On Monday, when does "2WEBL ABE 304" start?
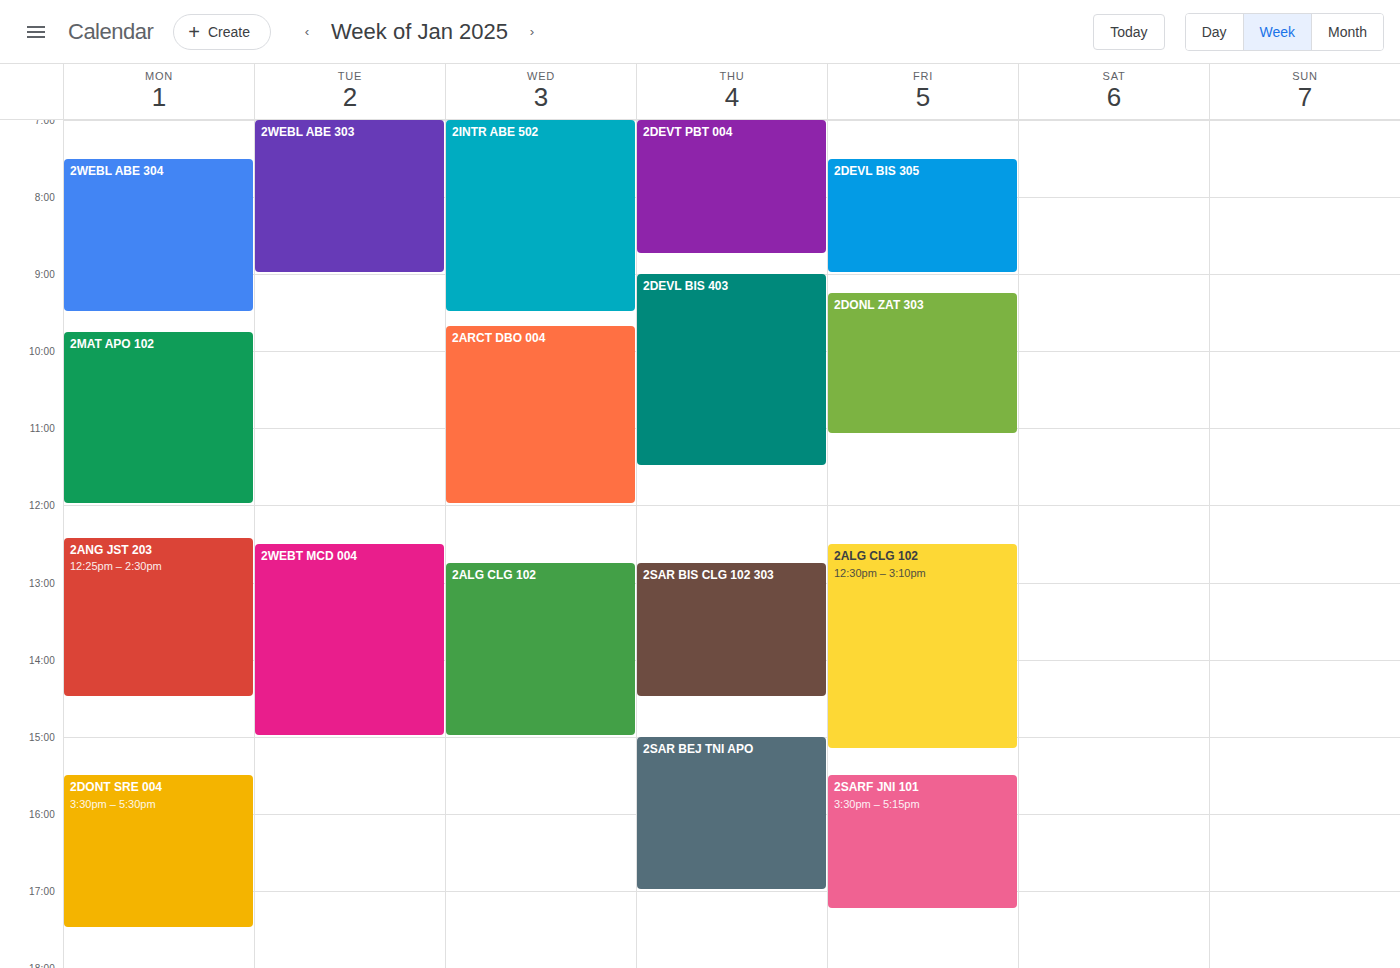
7:30 AM